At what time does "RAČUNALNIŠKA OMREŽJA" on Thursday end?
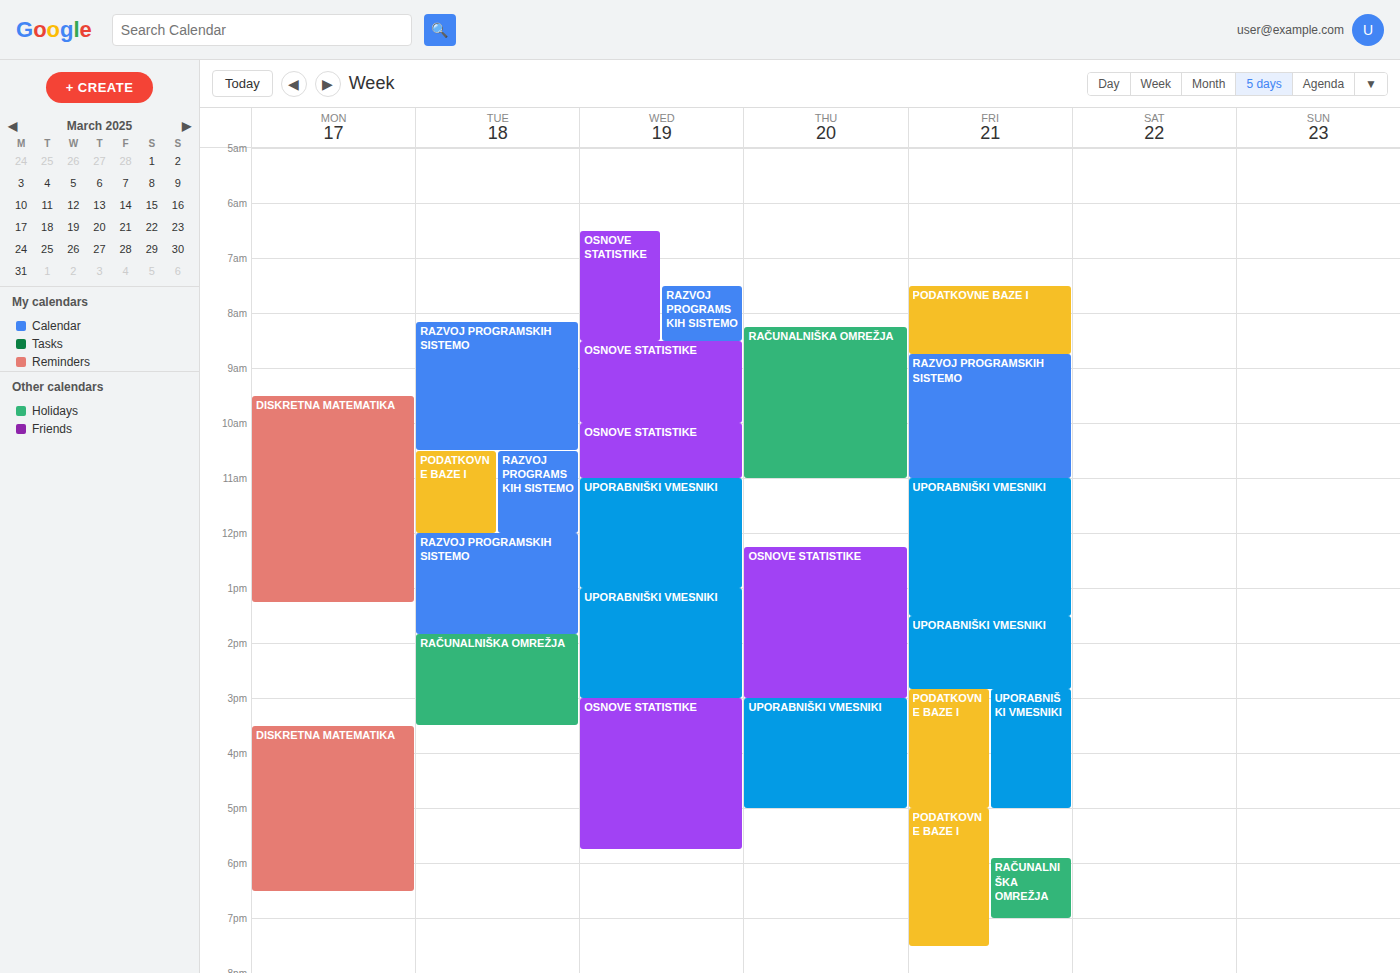
11:00